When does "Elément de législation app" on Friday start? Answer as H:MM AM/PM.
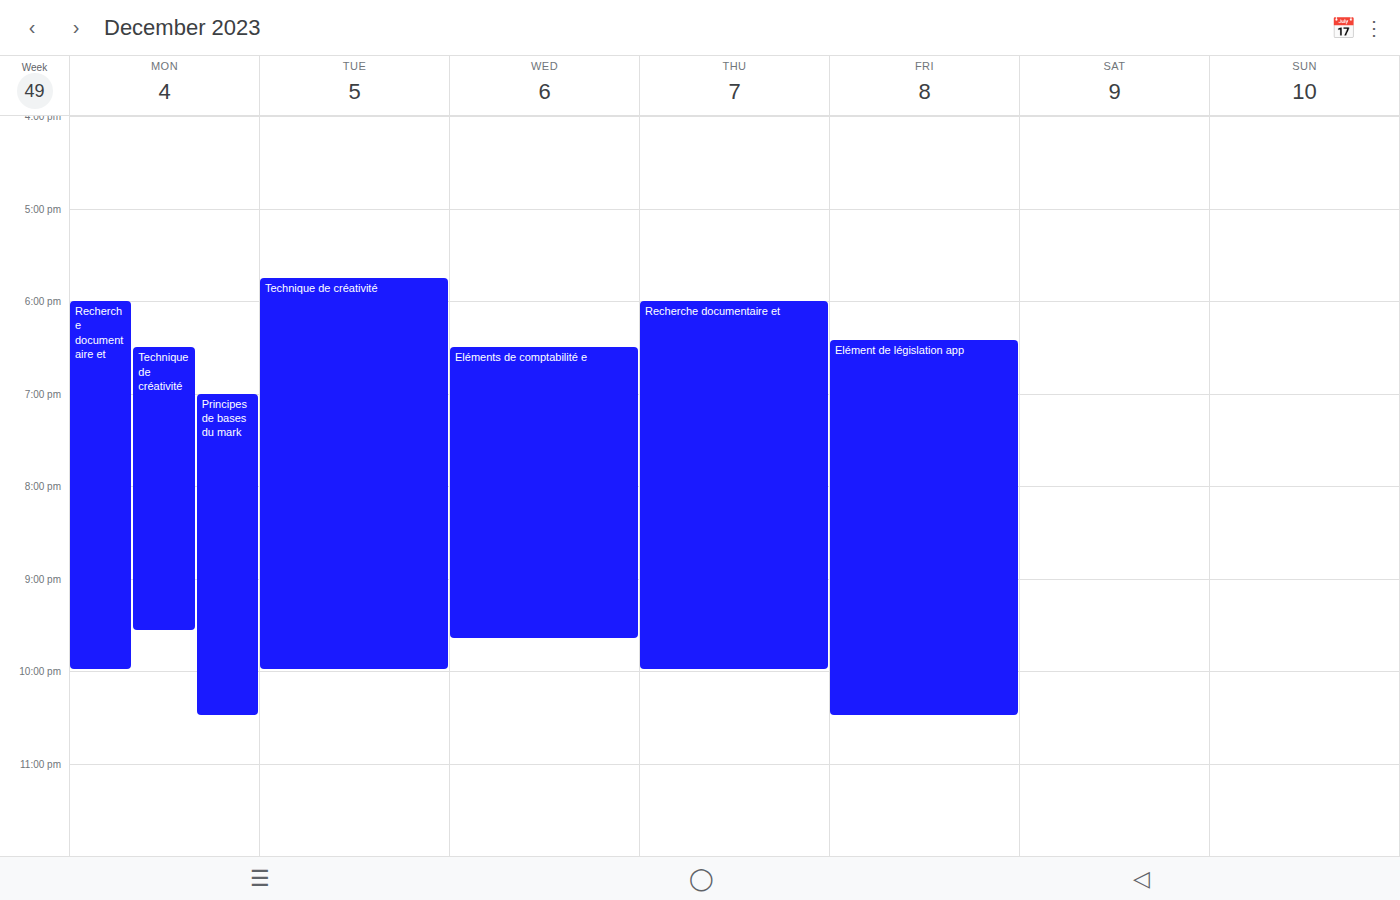
6:25 PM